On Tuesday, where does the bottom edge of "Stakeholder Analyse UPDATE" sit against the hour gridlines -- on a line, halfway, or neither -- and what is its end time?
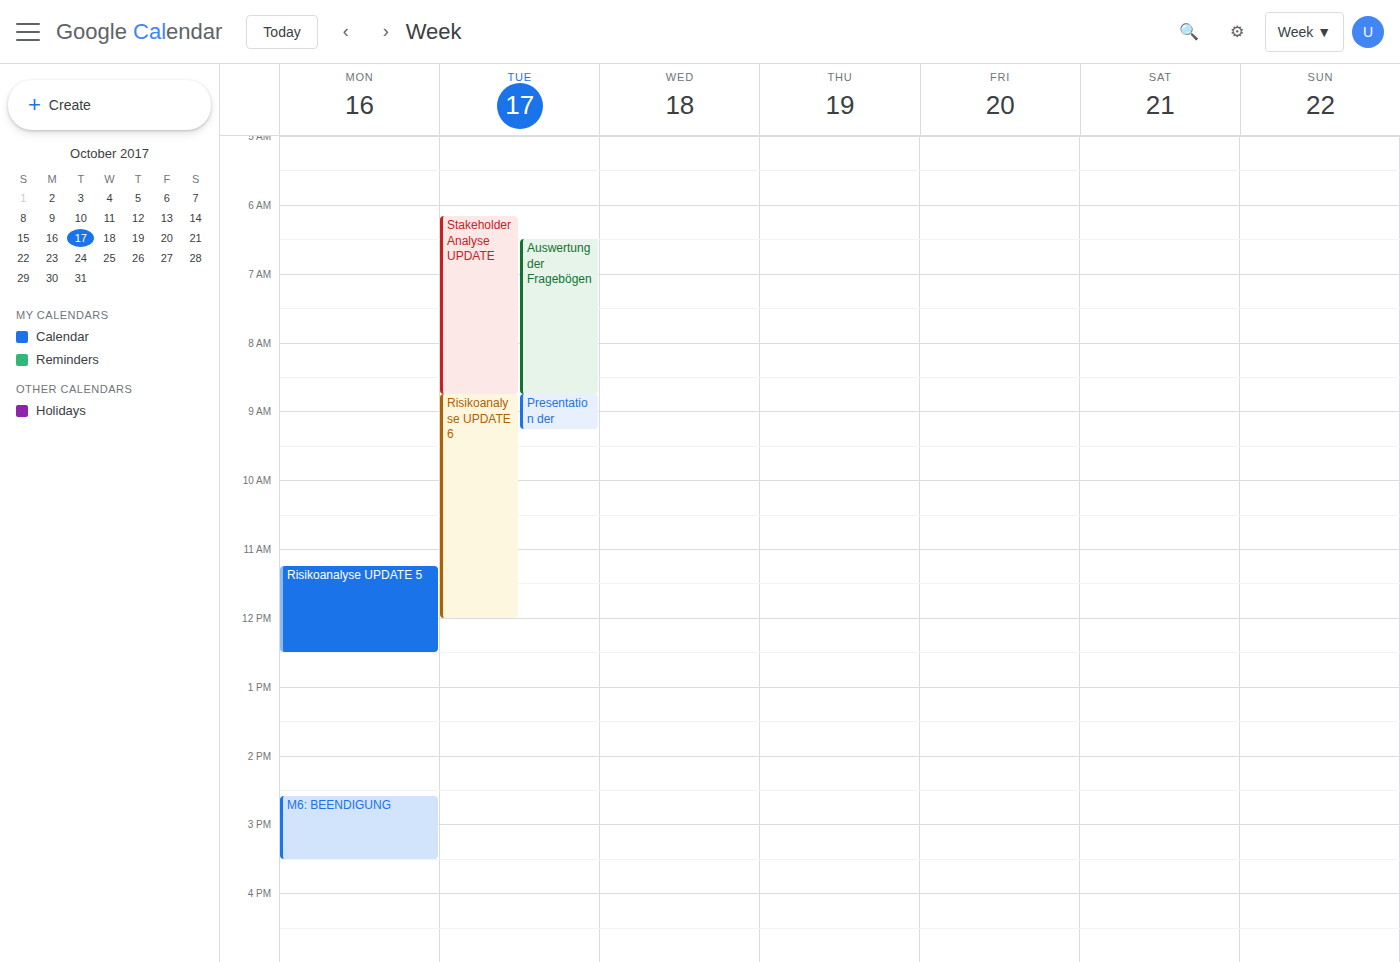
8:45 AM -- neither: three quarters of the way from the 8 AM line to the 9 AM line.